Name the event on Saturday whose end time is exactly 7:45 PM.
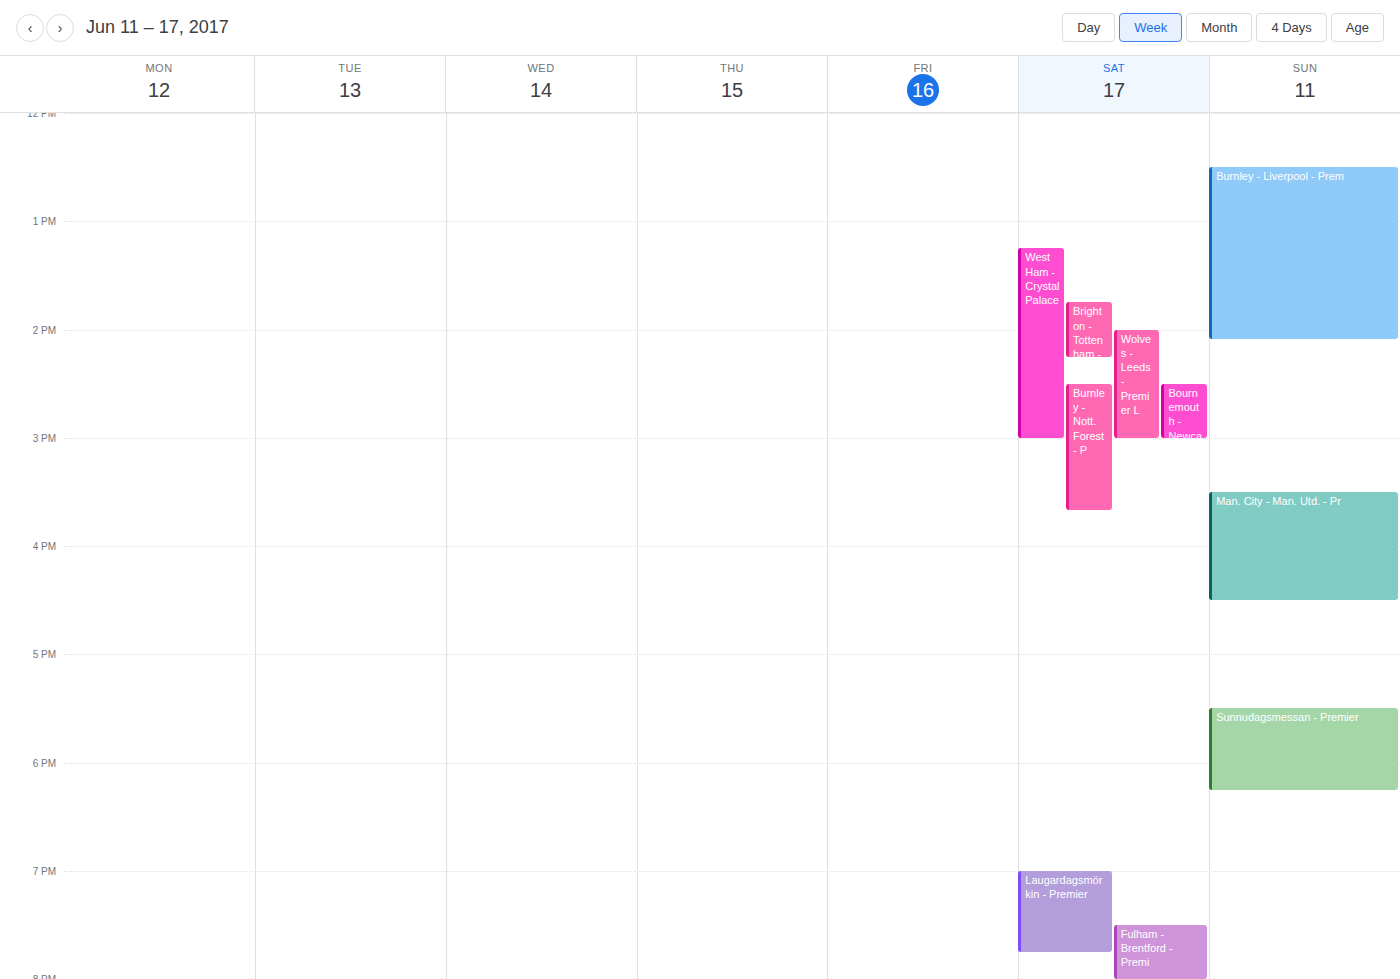
"Laugardagsmörkin - Premier"